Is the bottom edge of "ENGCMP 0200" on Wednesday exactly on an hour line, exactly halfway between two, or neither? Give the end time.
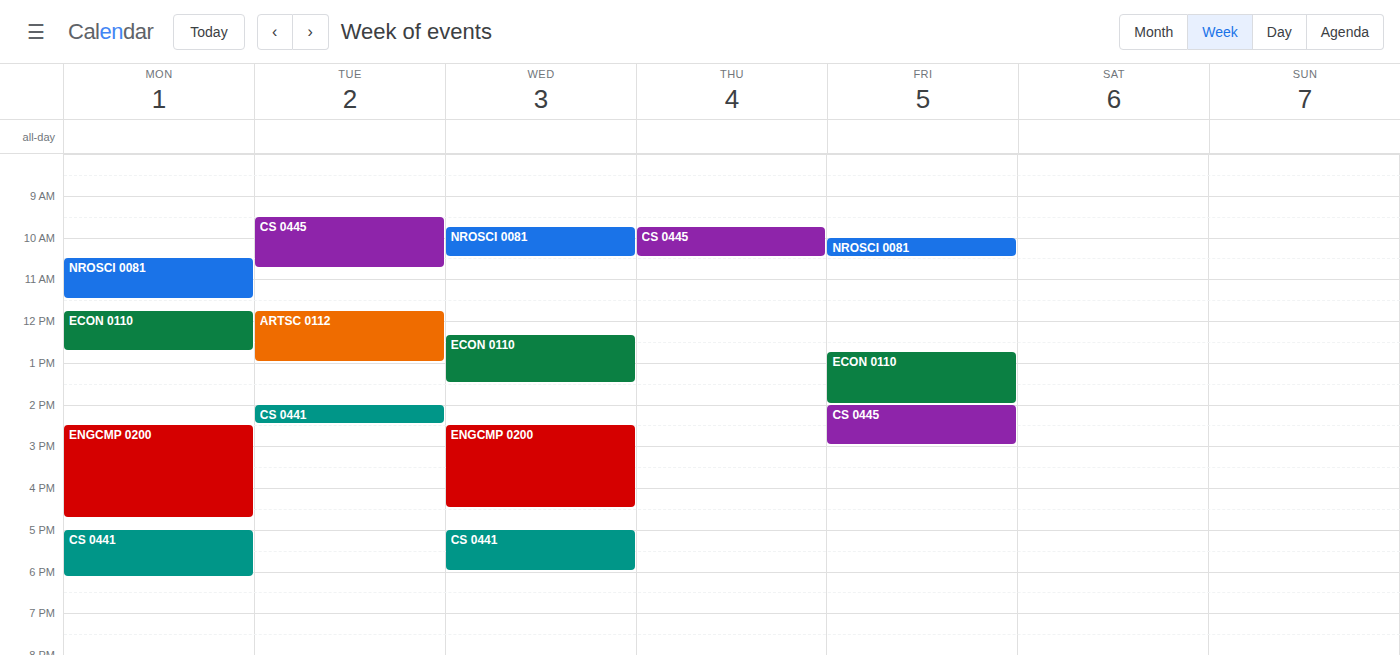
4:30 PM -- halfway between the 4 PM and 5 PM lines.